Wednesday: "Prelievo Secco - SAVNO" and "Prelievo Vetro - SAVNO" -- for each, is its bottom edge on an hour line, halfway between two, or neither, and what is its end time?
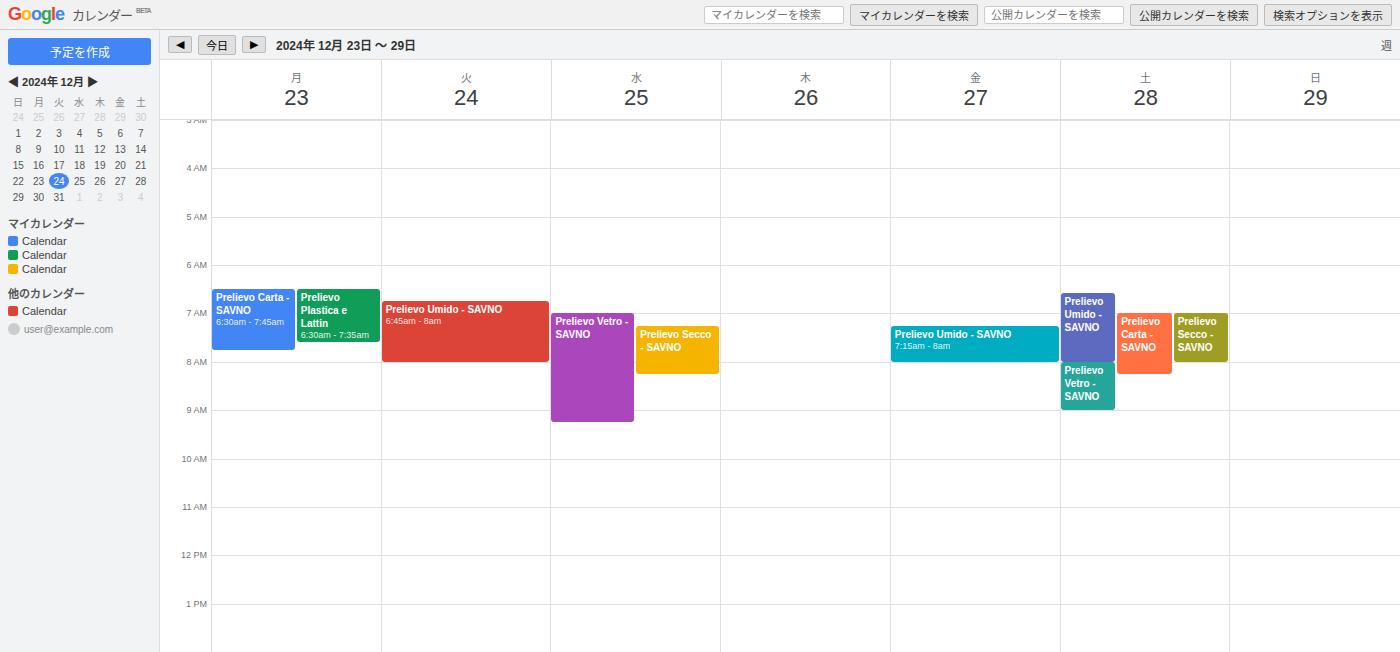
"Prelievo Secco - SAVNO": 8:15 AM, neither: a quarter of the way from the 8 AM line to the 9 AM line. "Prelievo Vetro - SAVNO": 9:15 AM, neither: a quarter of the way from the 9 AM line to the 10 AM line.